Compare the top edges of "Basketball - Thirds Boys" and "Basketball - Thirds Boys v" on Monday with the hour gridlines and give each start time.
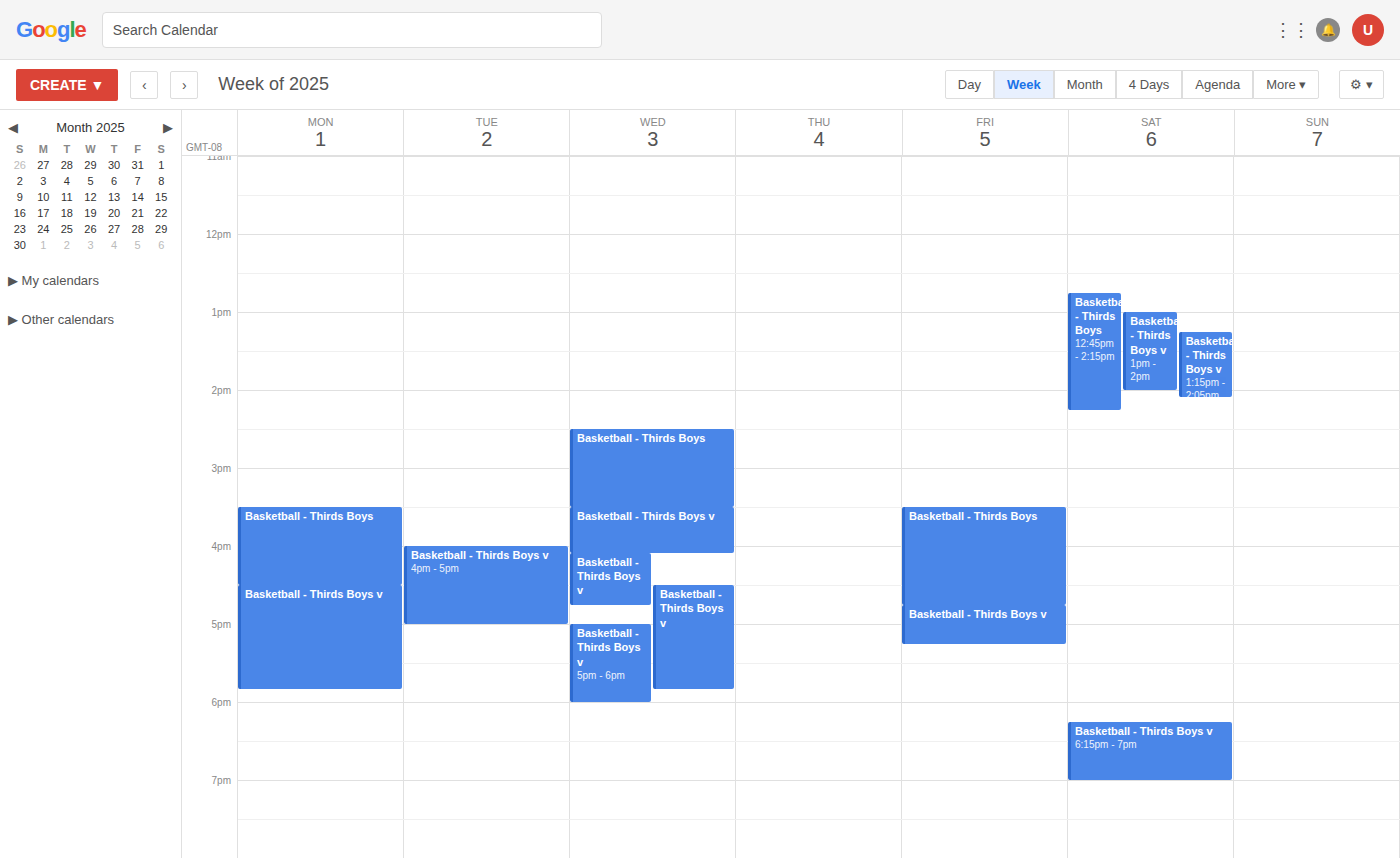
"Basketball - Thirds Boys": 15:30, halfway between the 15:00 and 16:00 lines. "Basketball - Thirds Boys v": 16:30, halfway between the 16:00 and 17:00 lines.